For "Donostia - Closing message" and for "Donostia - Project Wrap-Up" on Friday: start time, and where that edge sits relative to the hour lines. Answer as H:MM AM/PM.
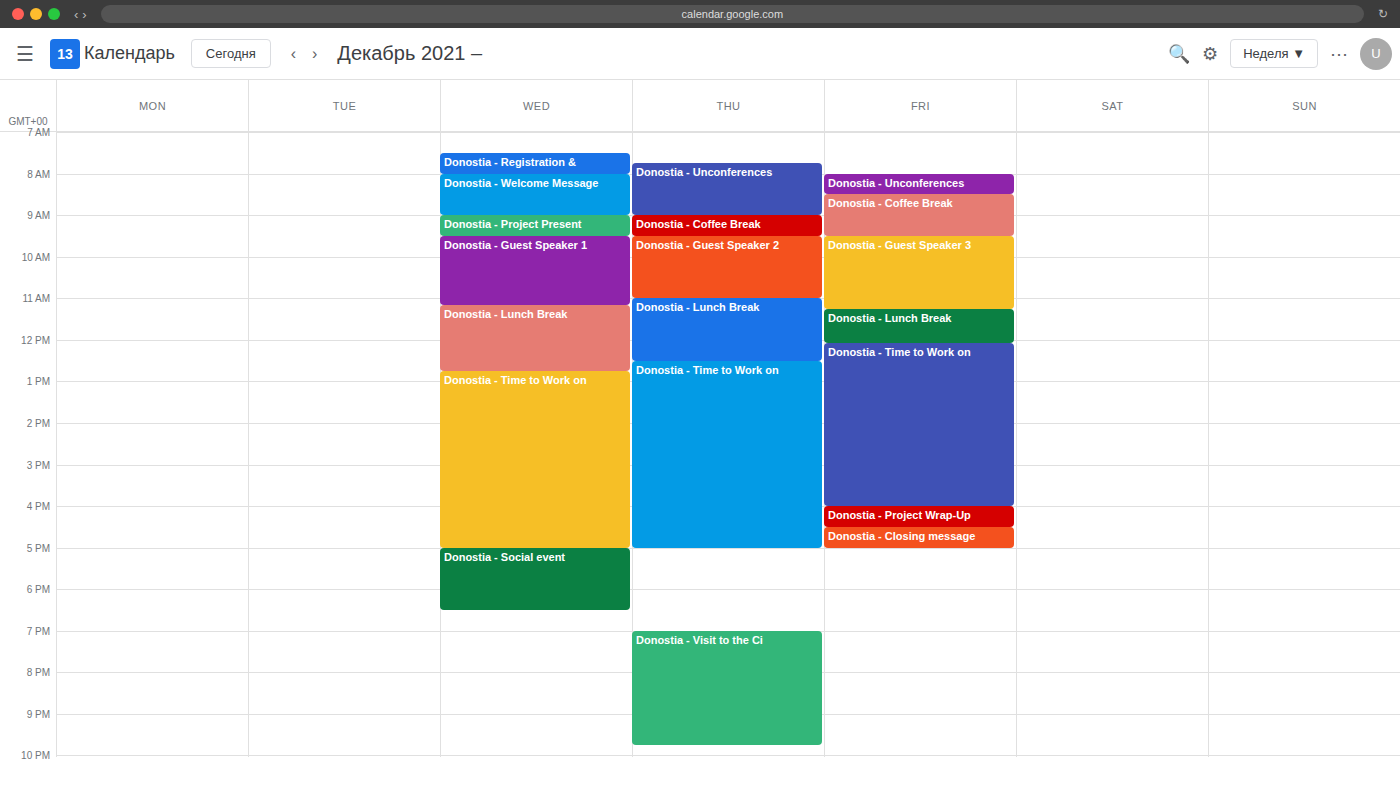
"Donostia - Closing message": 4:30 PM, halfway between the 4 PM and 5 PM lines. "Donostia - Project Wrap-Up": 4:00 PM, exactly on the 4 PM line.